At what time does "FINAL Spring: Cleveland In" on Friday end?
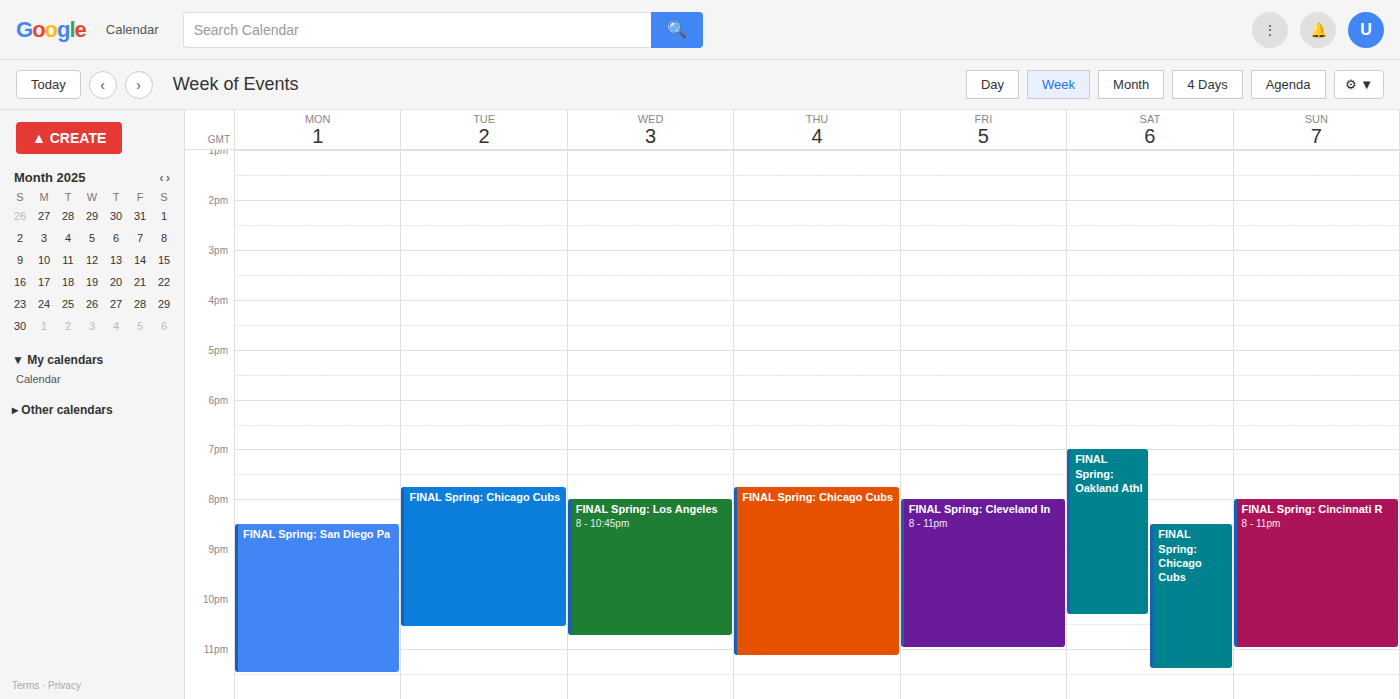
11:00 PM